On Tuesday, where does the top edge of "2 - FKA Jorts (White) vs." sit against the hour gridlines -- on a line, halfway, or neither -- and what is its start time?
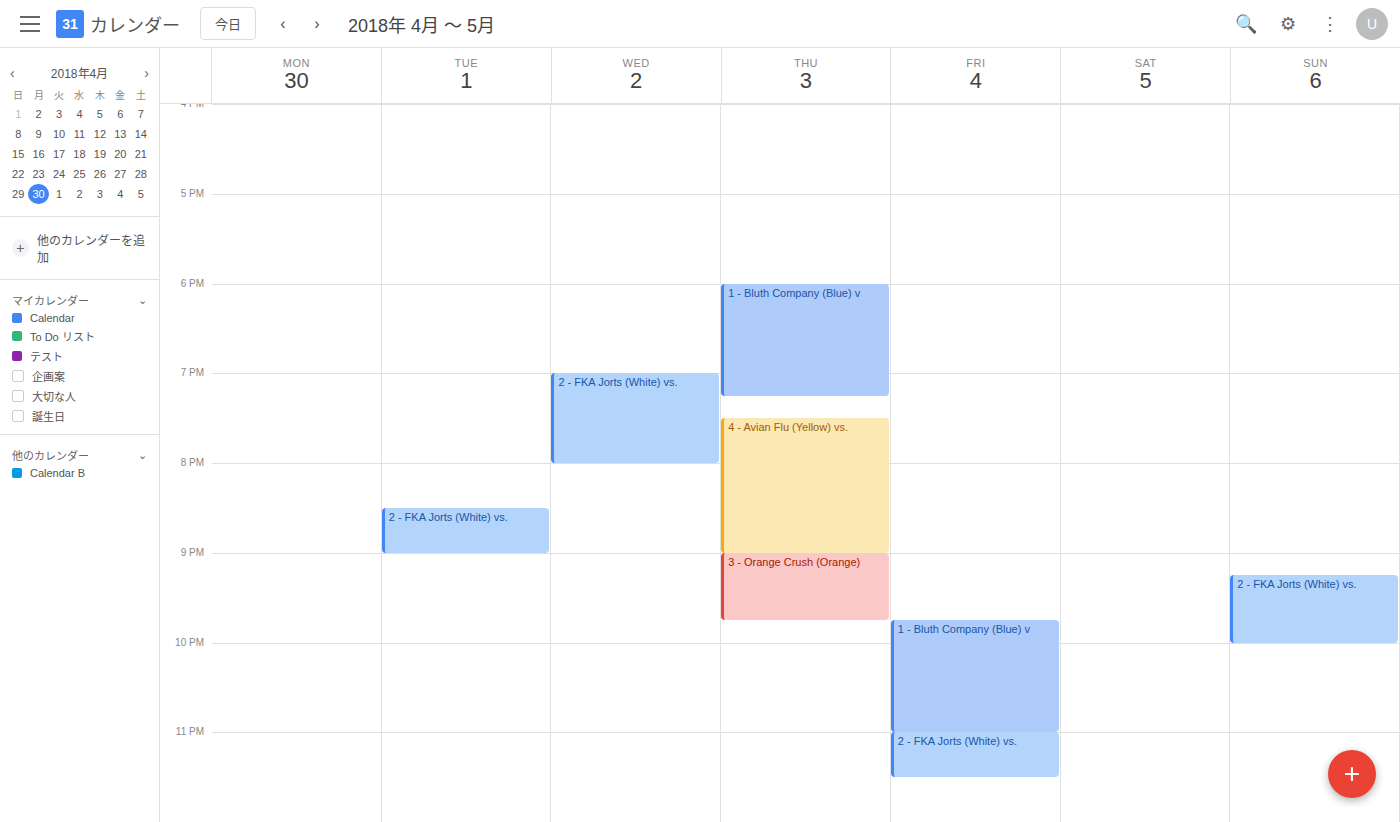
8:30 PM -- halfway between the 8 PM and 9 PM lines.